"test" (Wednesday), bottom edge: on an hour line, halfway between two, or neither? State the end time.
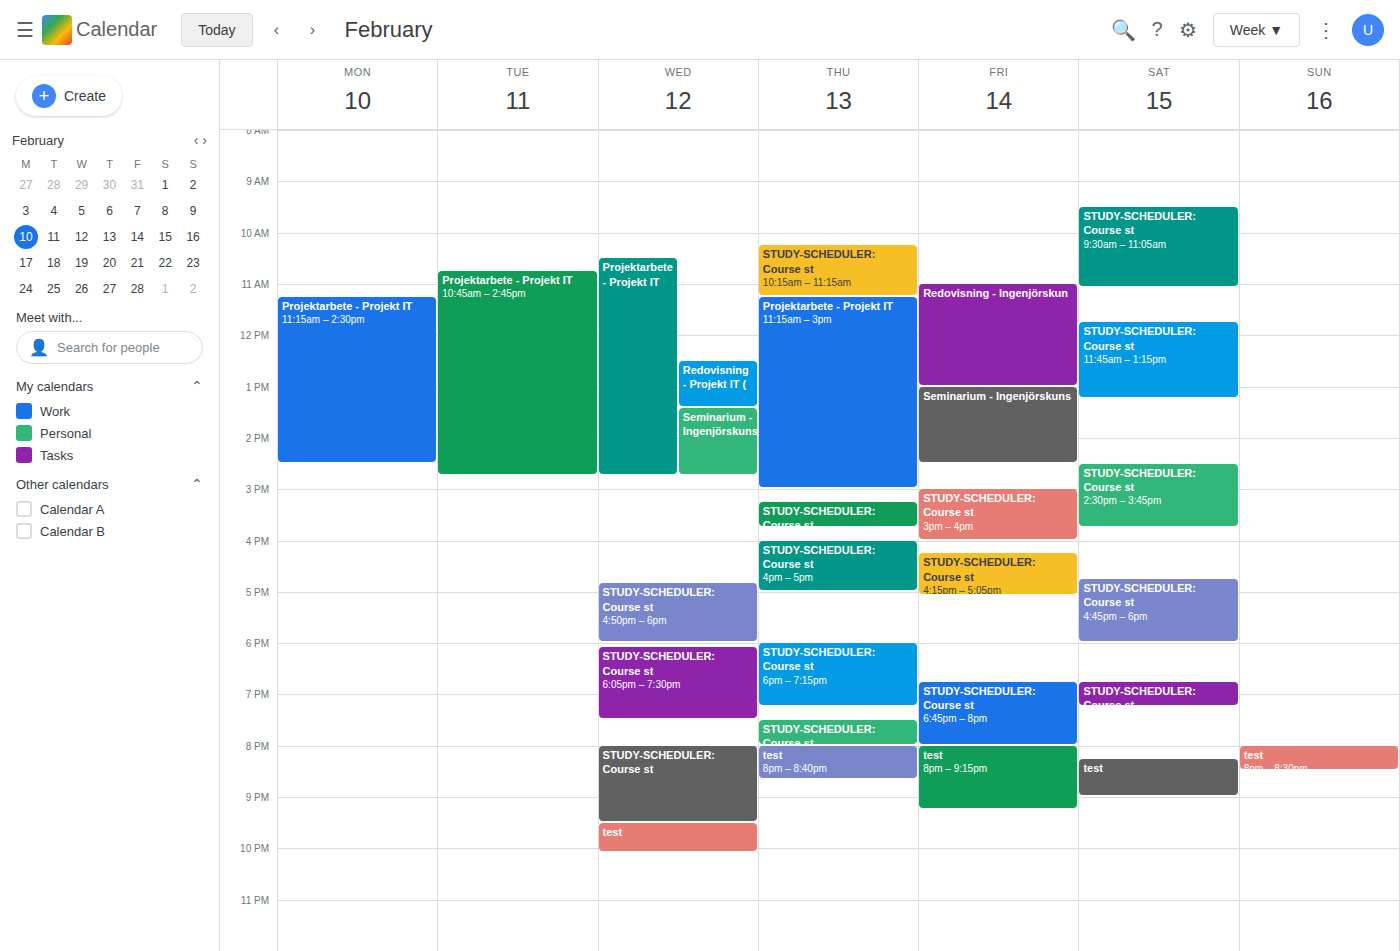
10:05 PM -- neither: 5 minutes below the 10 PM line and 55 minutes above the 11 PM line.